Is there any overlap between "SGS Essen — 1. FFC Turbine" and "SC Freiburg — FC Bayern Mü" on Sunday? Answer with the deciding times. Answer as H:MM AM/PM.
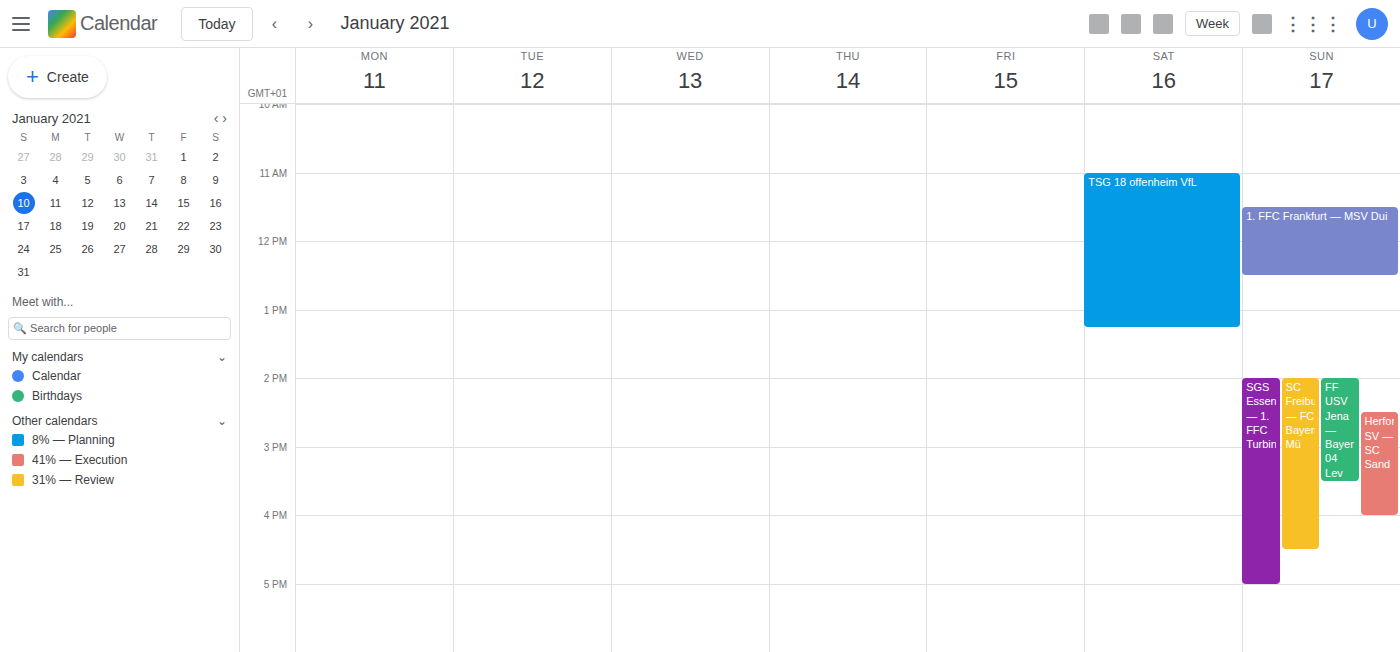
"SC Freiburg — FC Bayern Mü" runs 2:00 PM to 4:30 PM, inside "SGS Essen — 1. FFC Turbine" -- they overlap.